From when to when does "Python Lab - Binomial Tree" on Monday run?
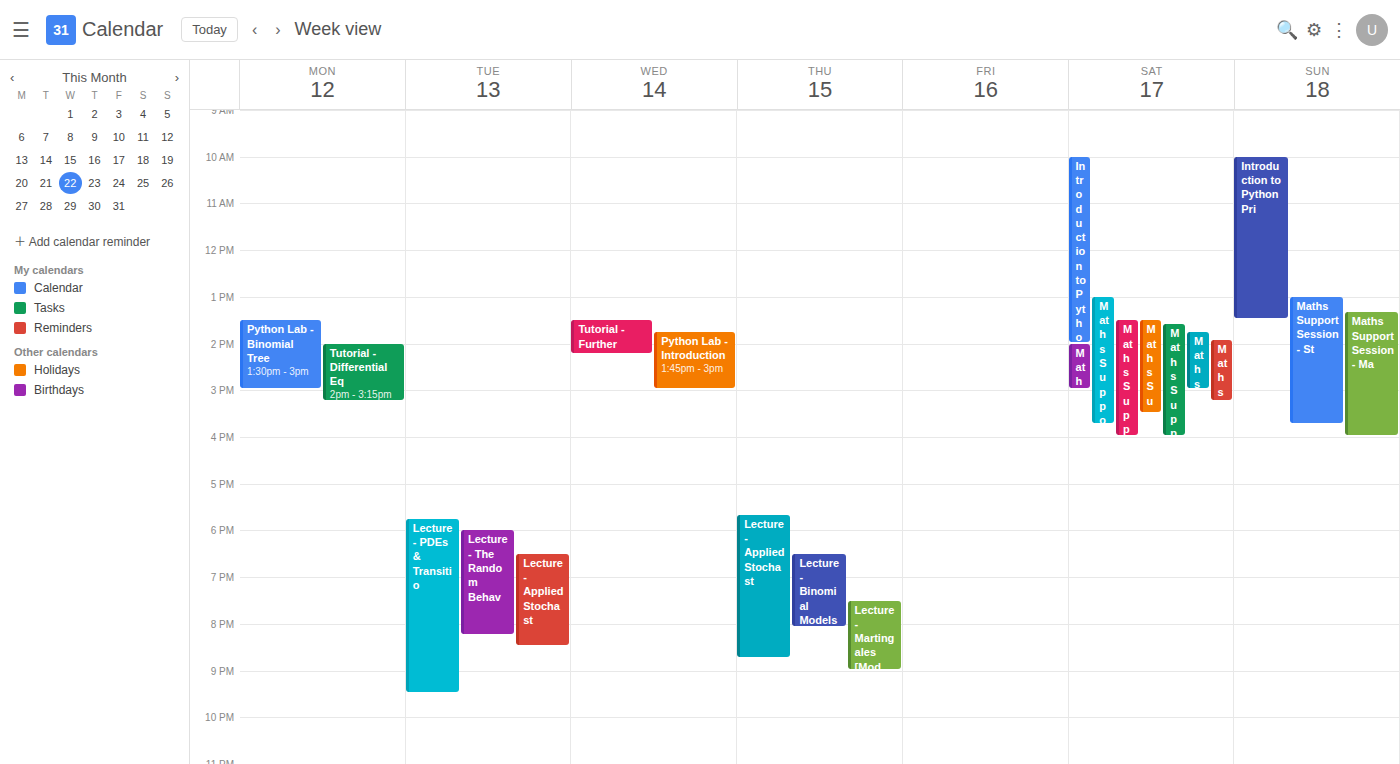
1:30 PM to 3:00 PM